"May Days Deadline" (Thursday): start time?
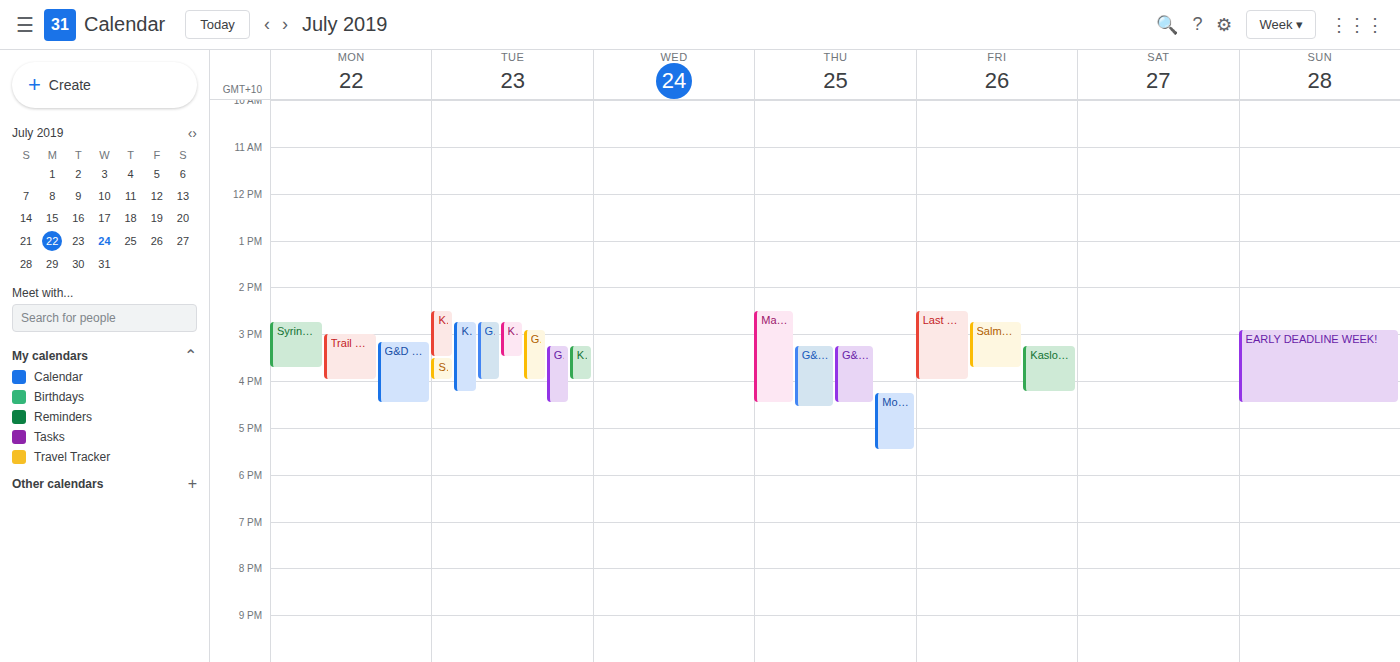
2:30 PM